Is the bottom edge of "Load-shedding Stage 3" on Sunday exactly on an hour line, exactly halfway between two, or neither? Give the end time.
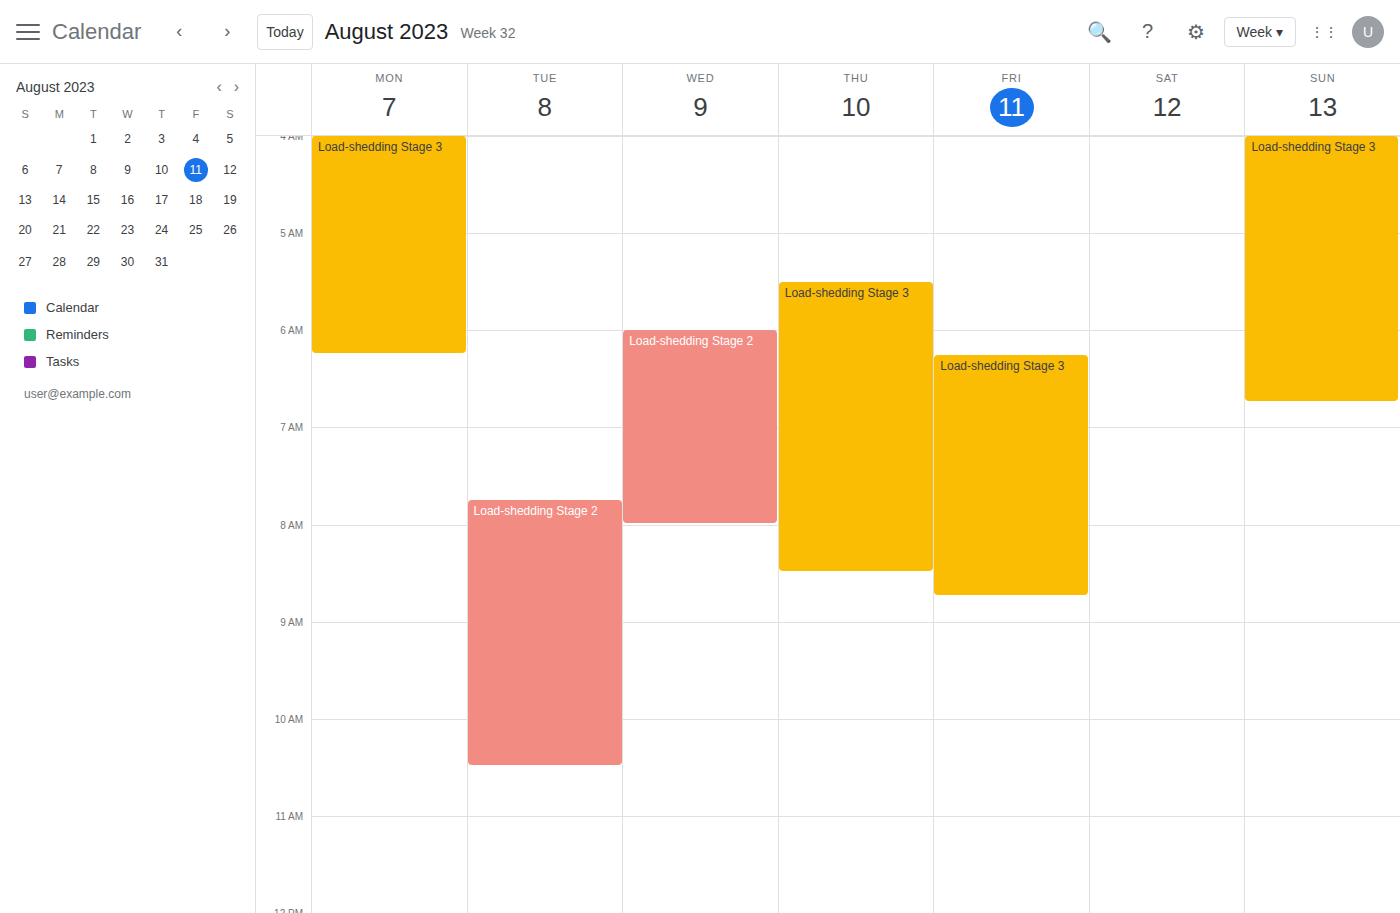
06:45 -- neither: three quarters of the way from the 06:00 line to the 07:00 line.